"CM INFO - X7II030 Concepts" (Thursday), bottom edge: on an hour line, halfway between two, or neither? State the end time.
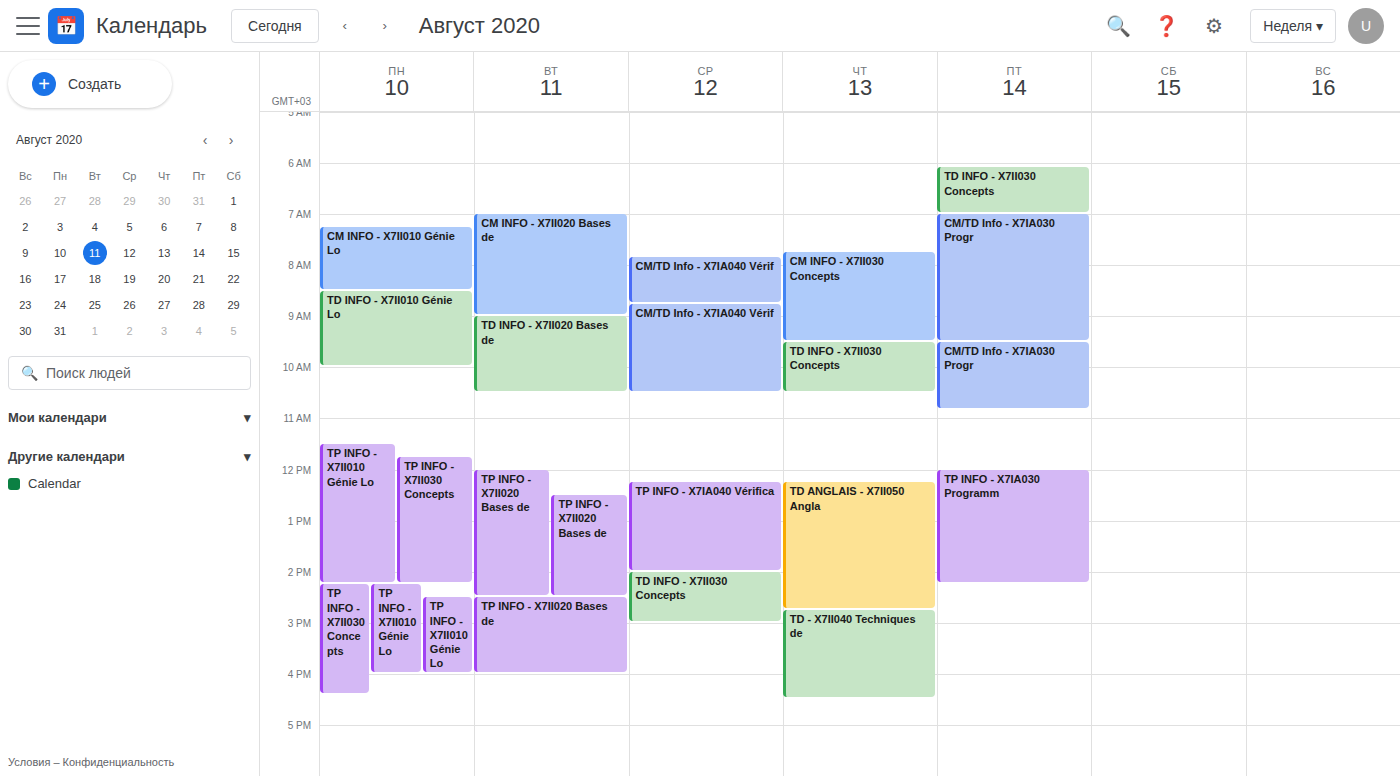
09:30 -- halfway between the 09:00 and 10:00 lines.